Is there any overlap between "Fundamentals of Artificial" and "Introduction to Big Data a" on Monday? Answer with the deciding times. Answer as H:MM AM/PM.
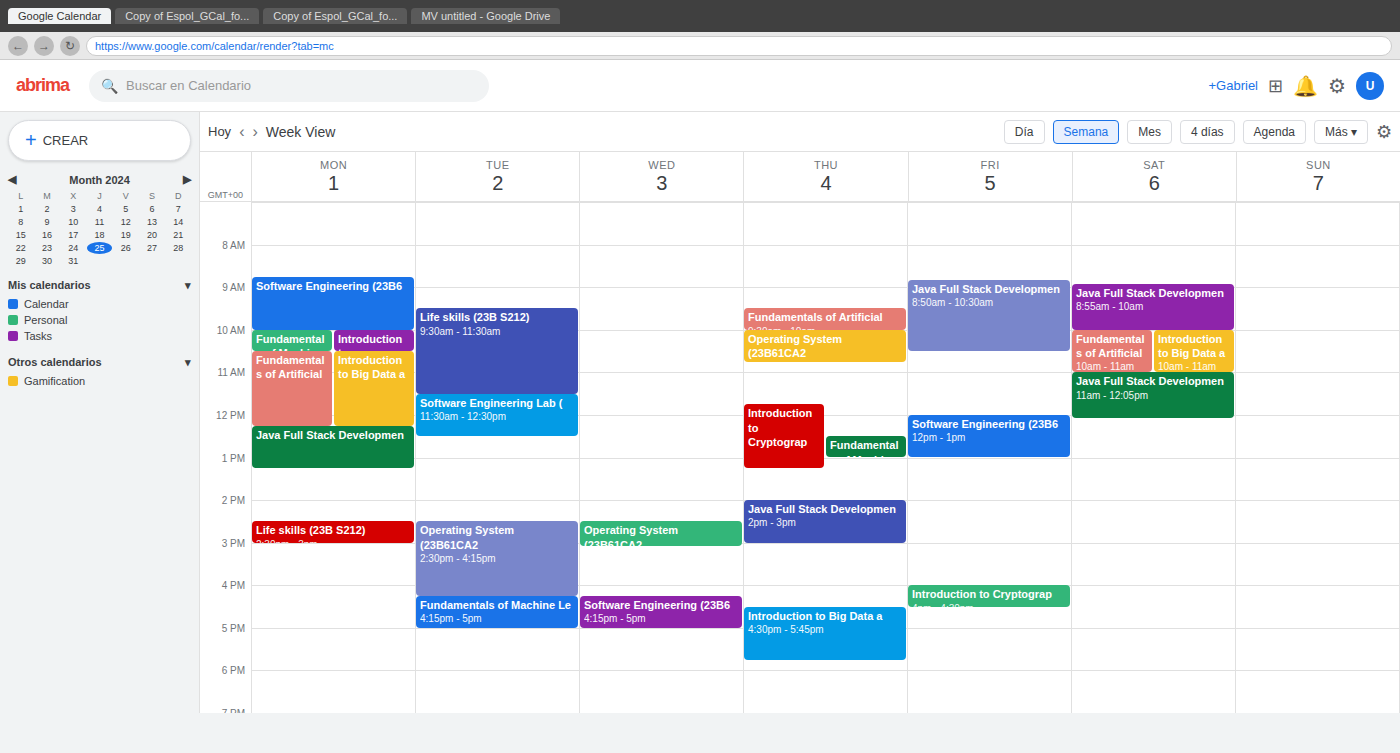
"Fundamentals of Artificial" runs 10:30 AM to 12:15 PM, inside "Introduction to Big Data a" -- they overlap.